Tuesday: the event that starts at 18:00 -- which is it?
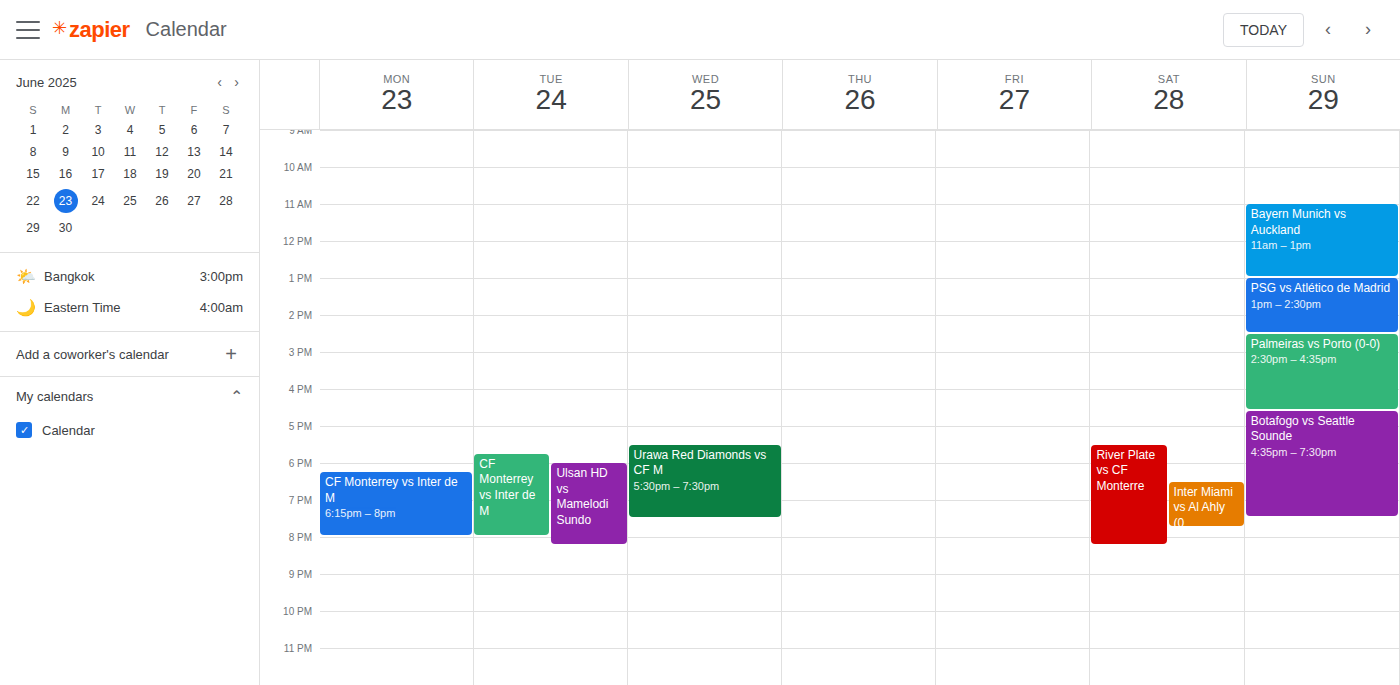
"Ulsan HD vs Mamelodi Sundo"